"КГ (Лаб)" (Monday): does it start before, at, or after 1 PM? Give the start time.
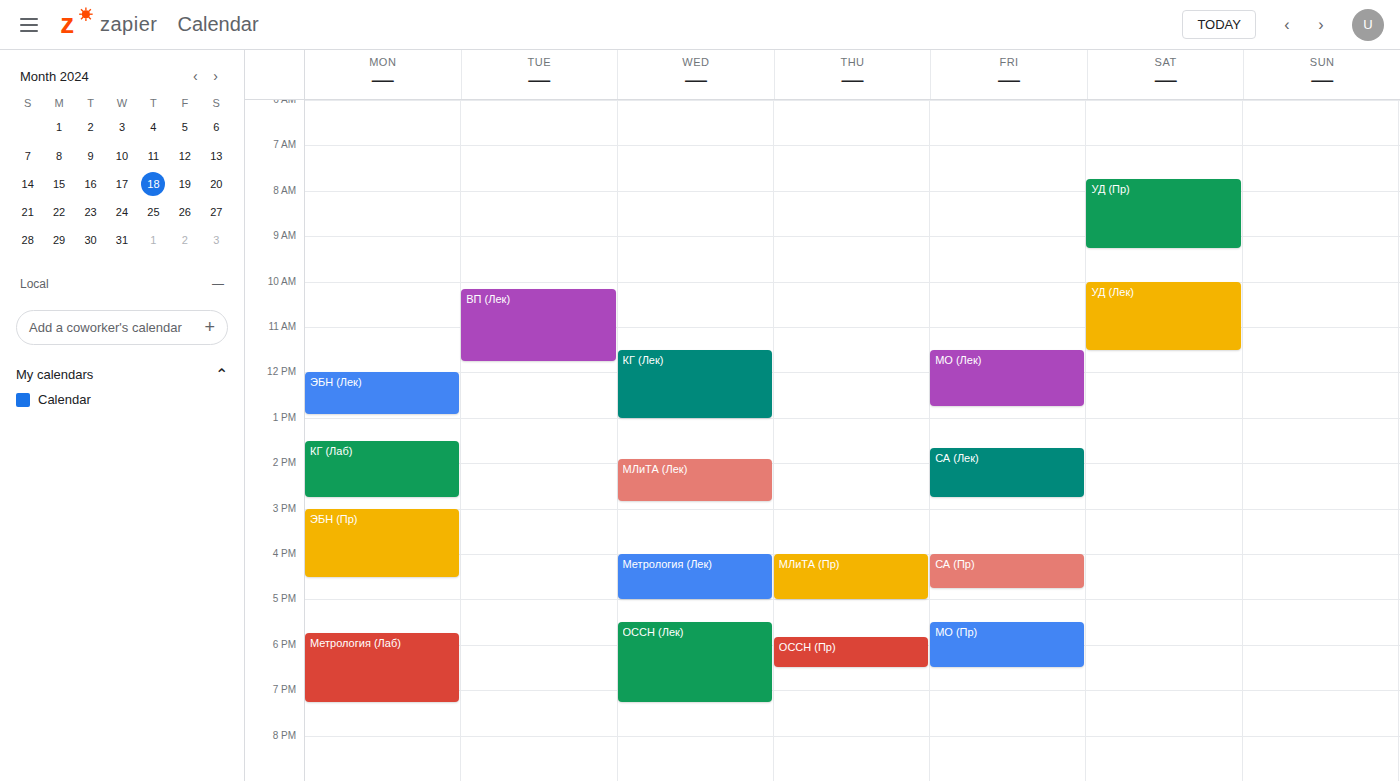
1:30 PM -- after 1 PM, 30 minutes below the 1 PM line.